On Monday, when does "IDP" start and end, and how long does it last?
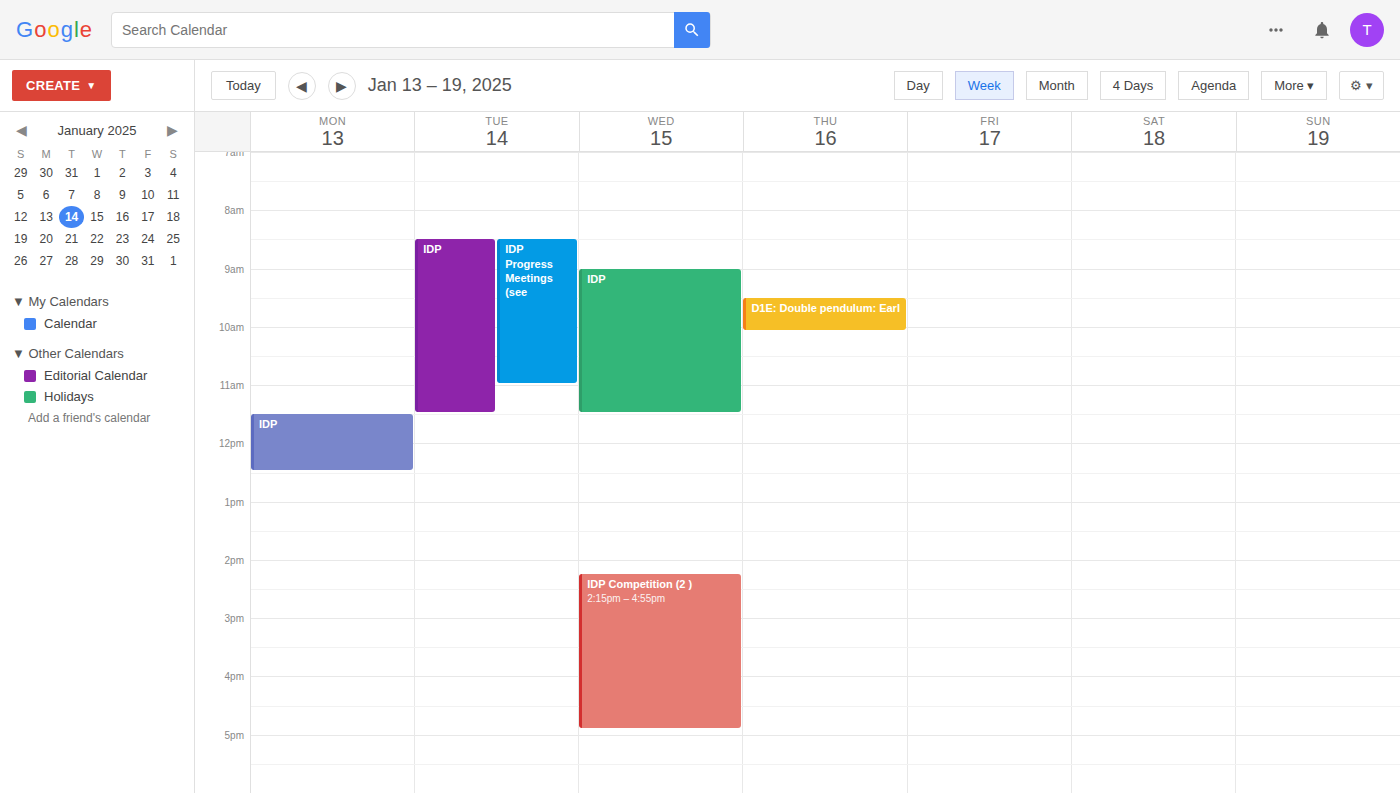
11:30 AM to 12:30 PM, 1 hour